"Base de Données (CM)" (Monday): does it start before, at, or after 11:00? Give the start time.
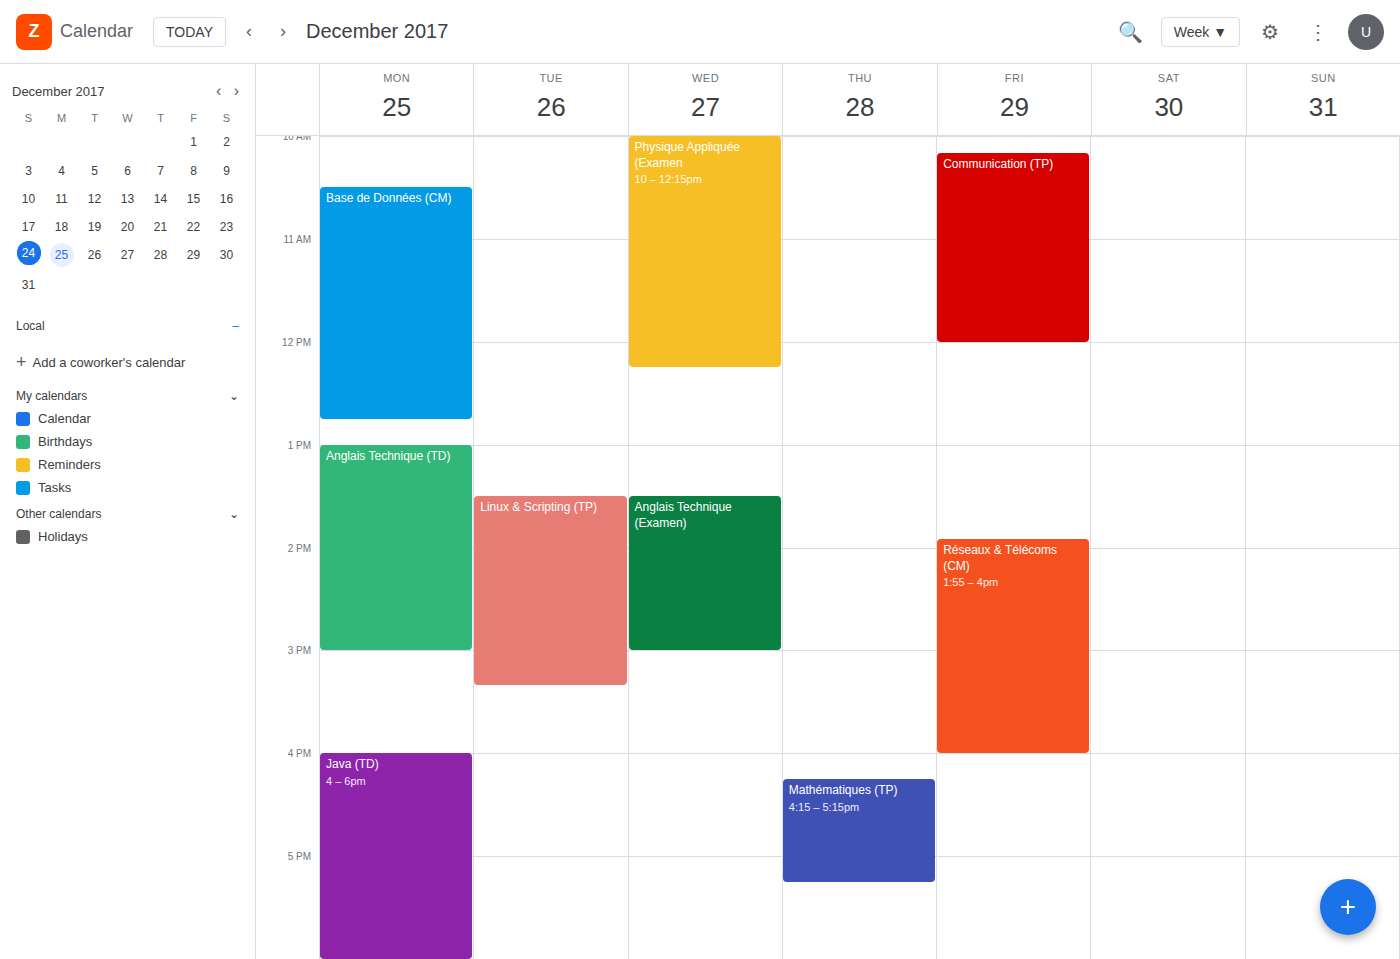
10:30 -- before 11:00, 30 minutes above the 11:00 line.